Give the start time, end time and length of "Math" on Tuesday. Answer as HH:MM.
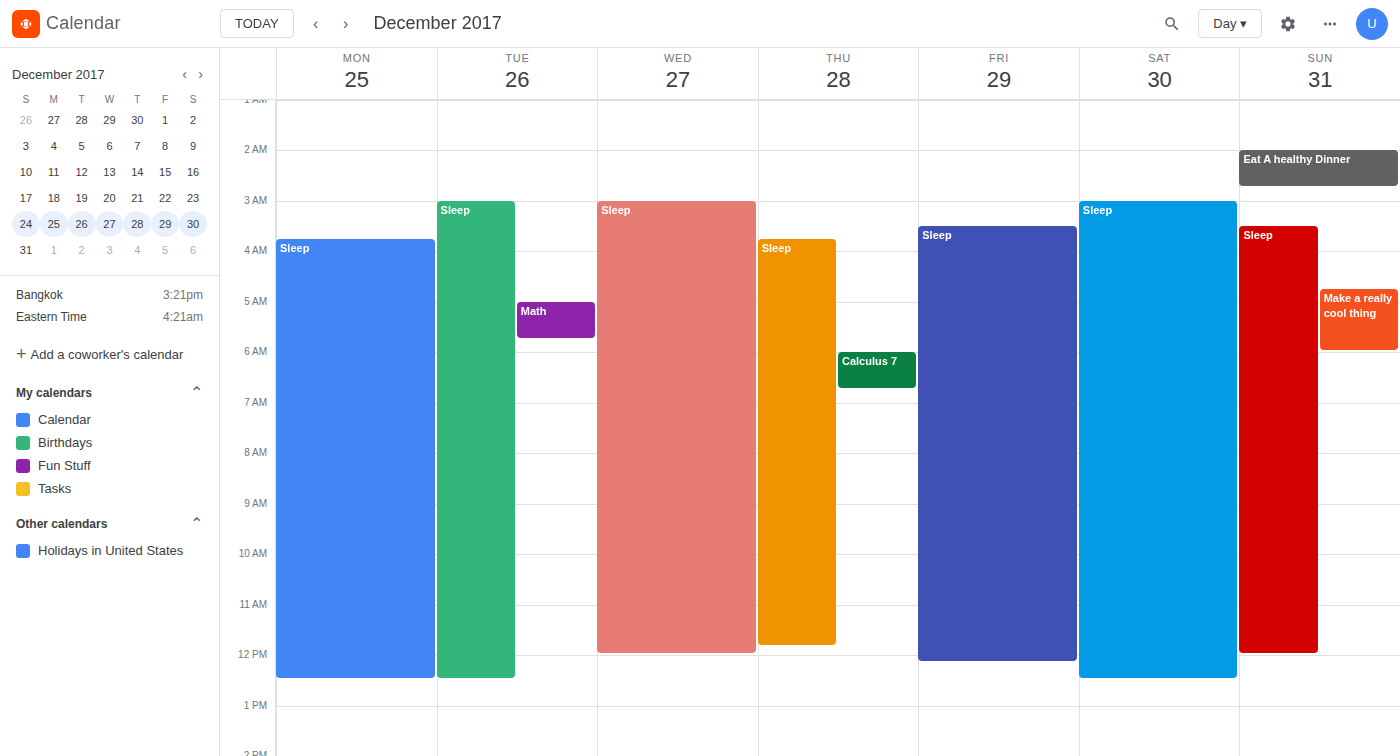
05:00 to 05:45, 45 minutes